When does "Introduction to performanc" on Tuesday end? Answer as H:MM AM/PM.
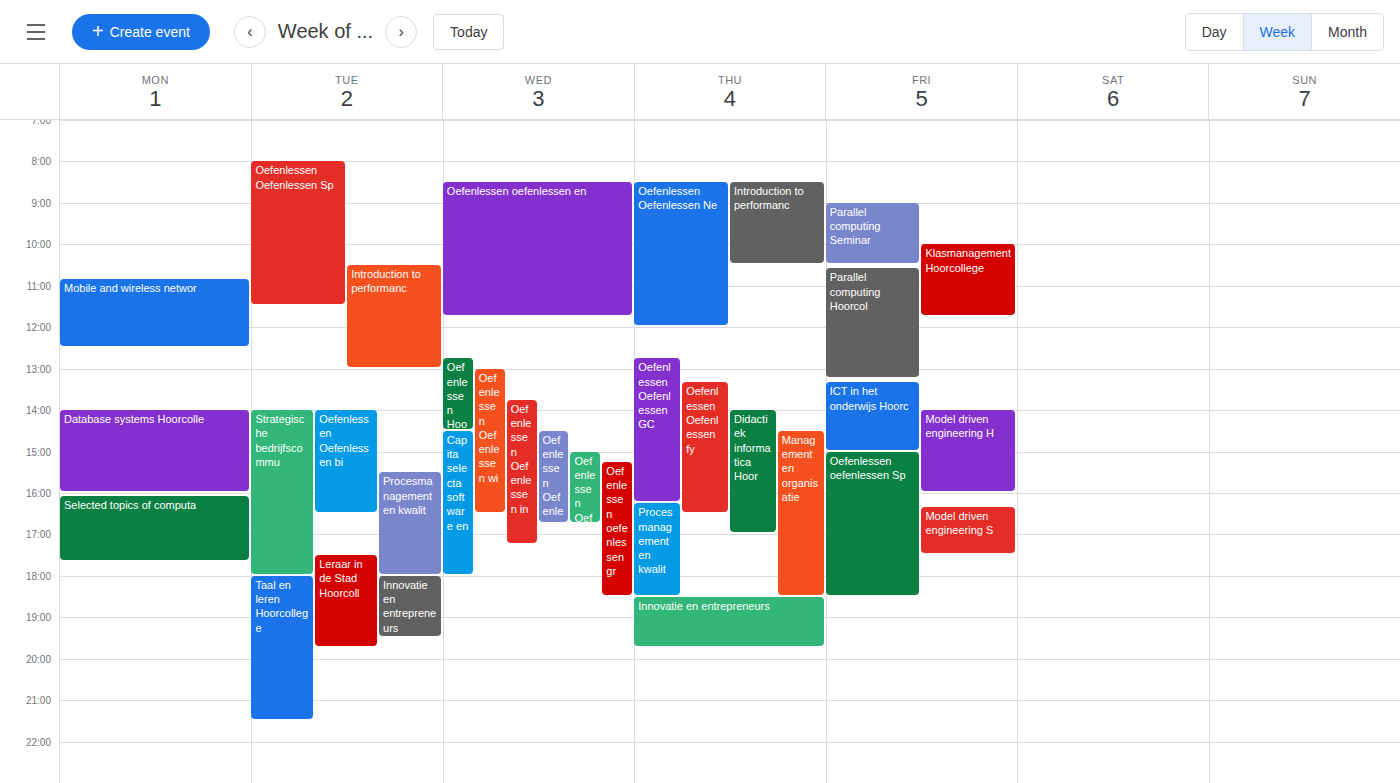
1:00 PM